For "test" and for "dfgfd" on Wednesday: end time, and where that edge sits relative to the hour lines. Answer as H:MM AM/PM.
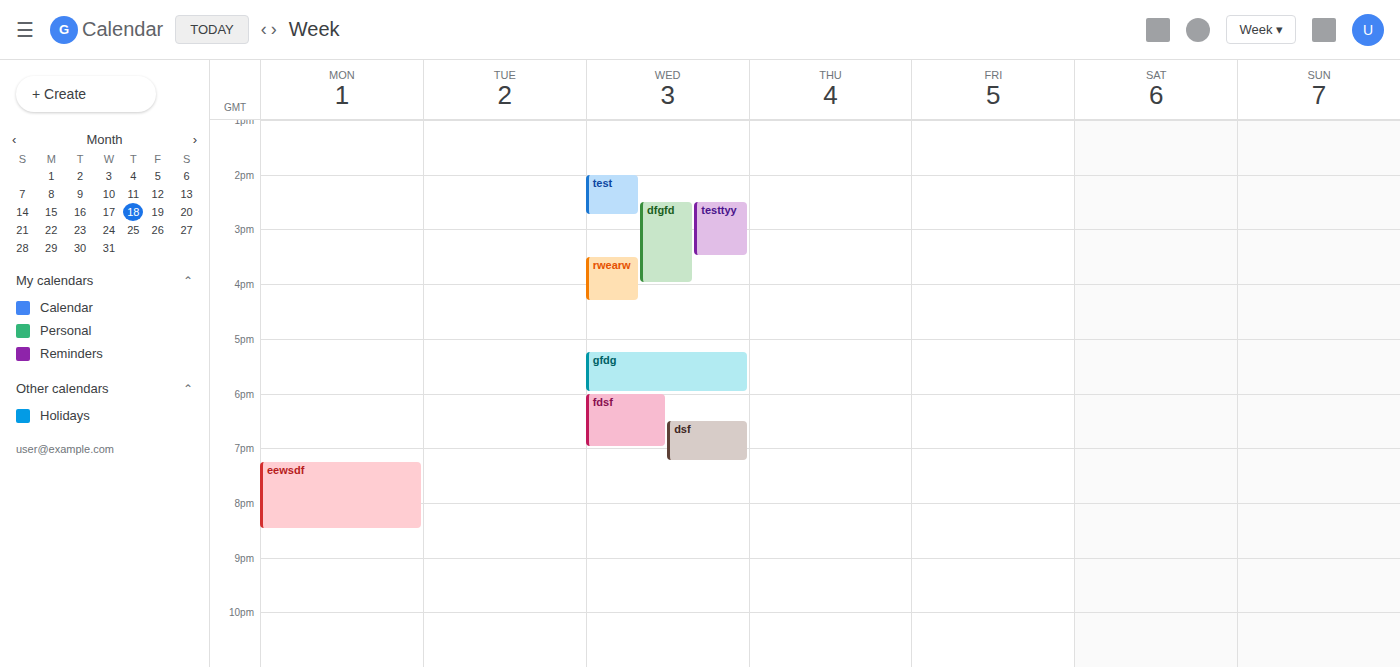
"test": 2:45 PM, neither: three quarters of the way from the 2 PM line to the 3 PM line. "dfgfd": 4:00 PM, exactly on the 4 PM line.